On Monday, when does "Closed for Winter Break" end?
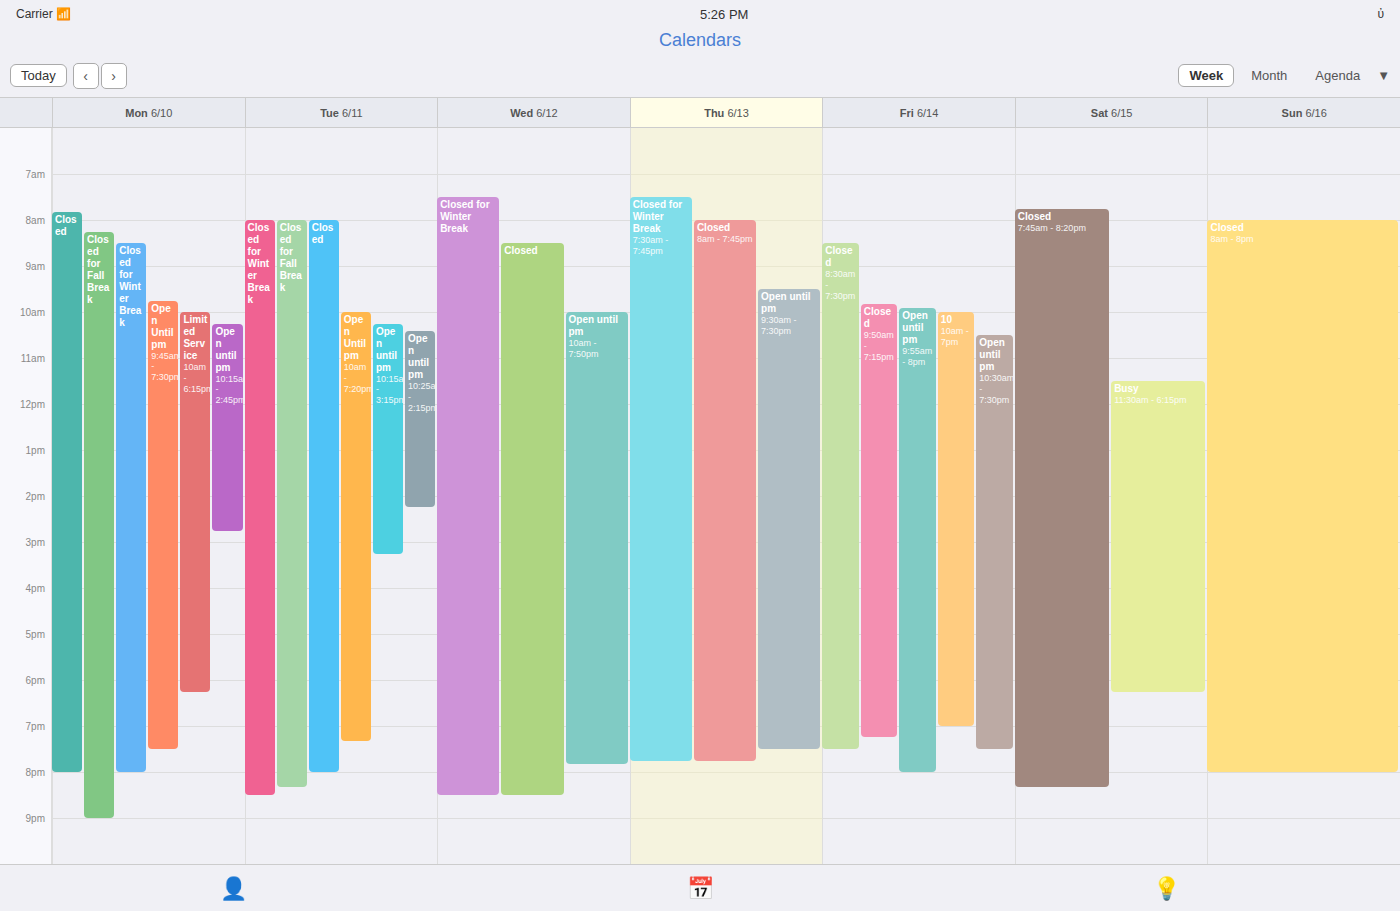
20:00